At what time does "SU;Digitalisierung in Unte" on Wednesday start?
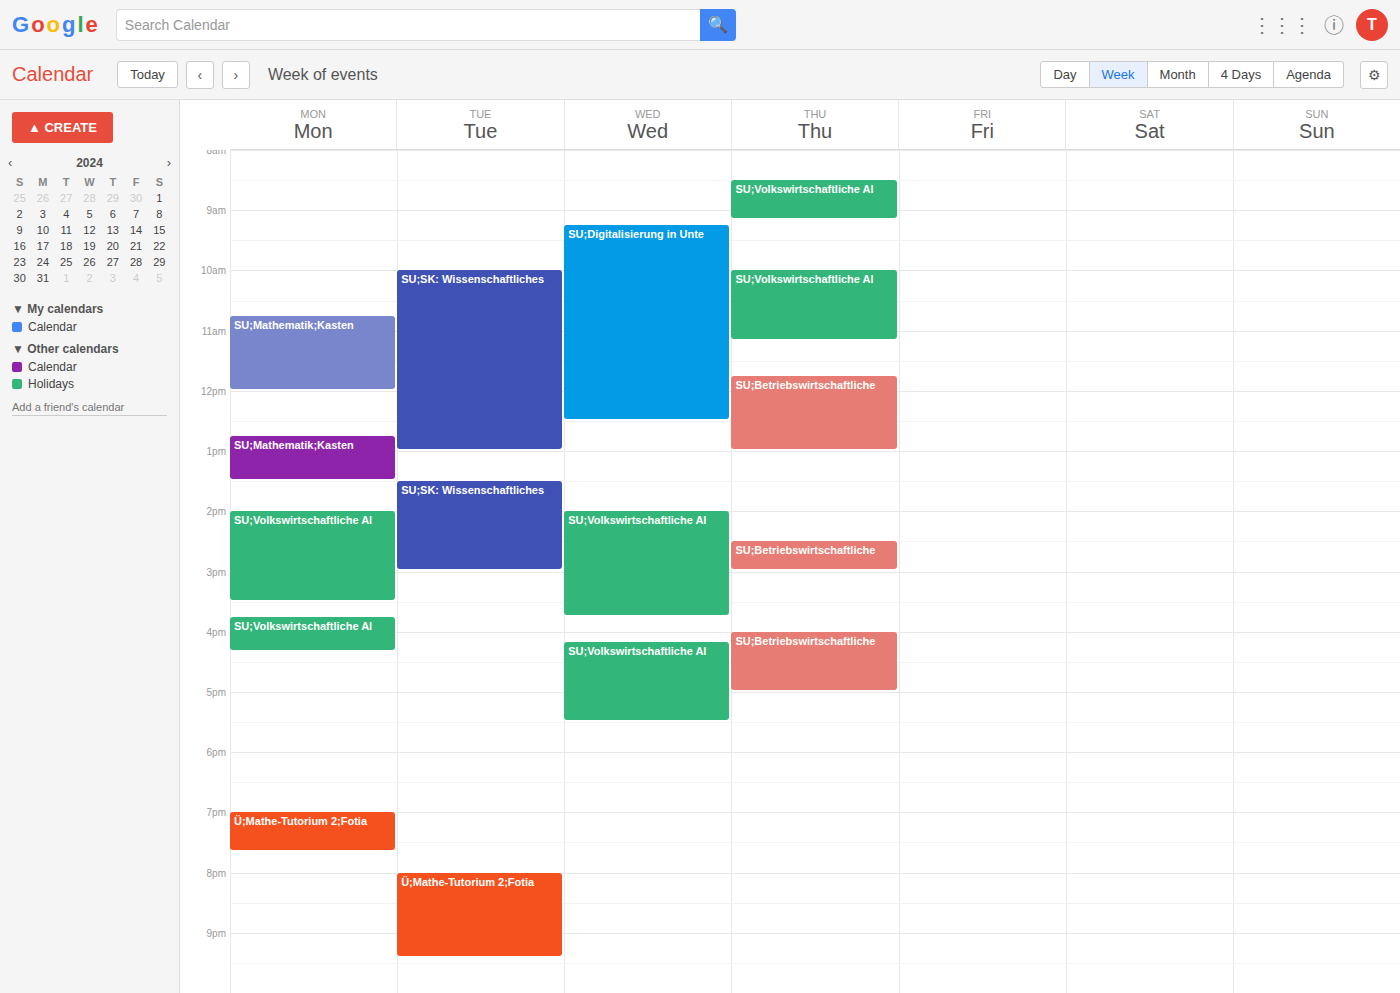
9:15 AM